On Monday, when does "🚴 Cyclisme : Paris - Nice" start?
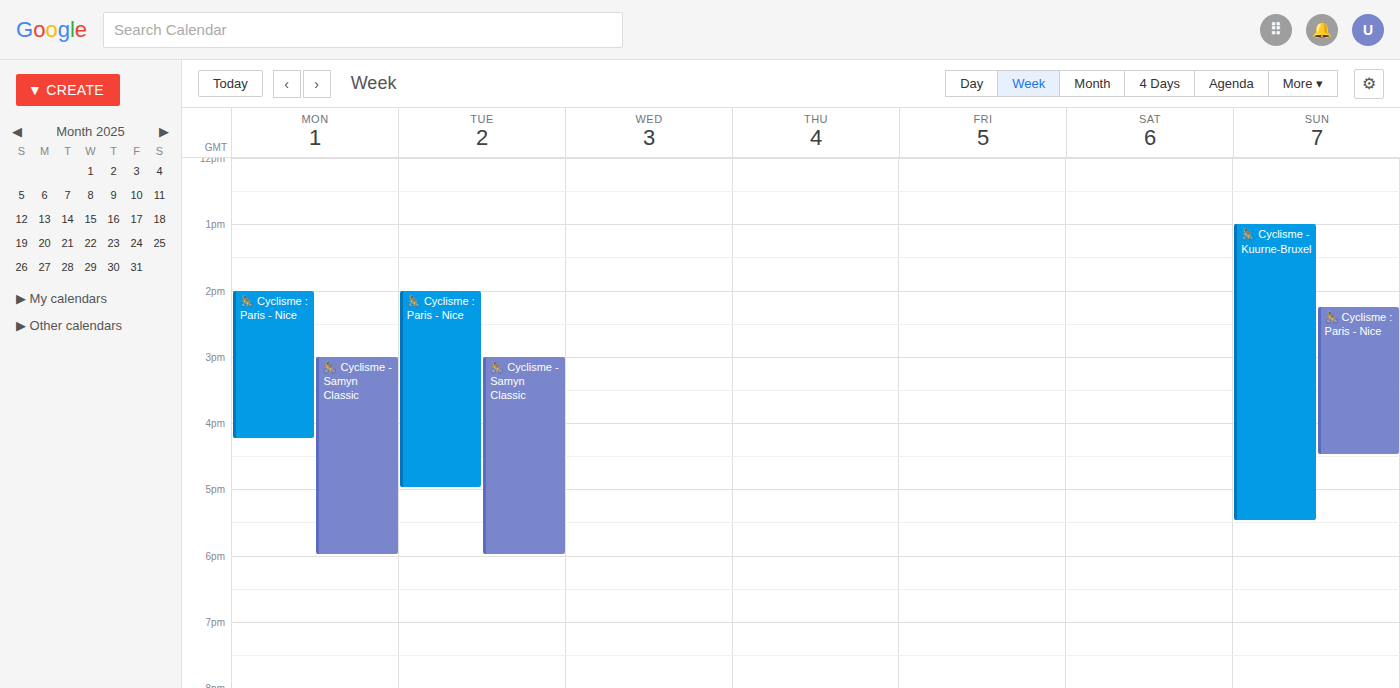
2:00 PM